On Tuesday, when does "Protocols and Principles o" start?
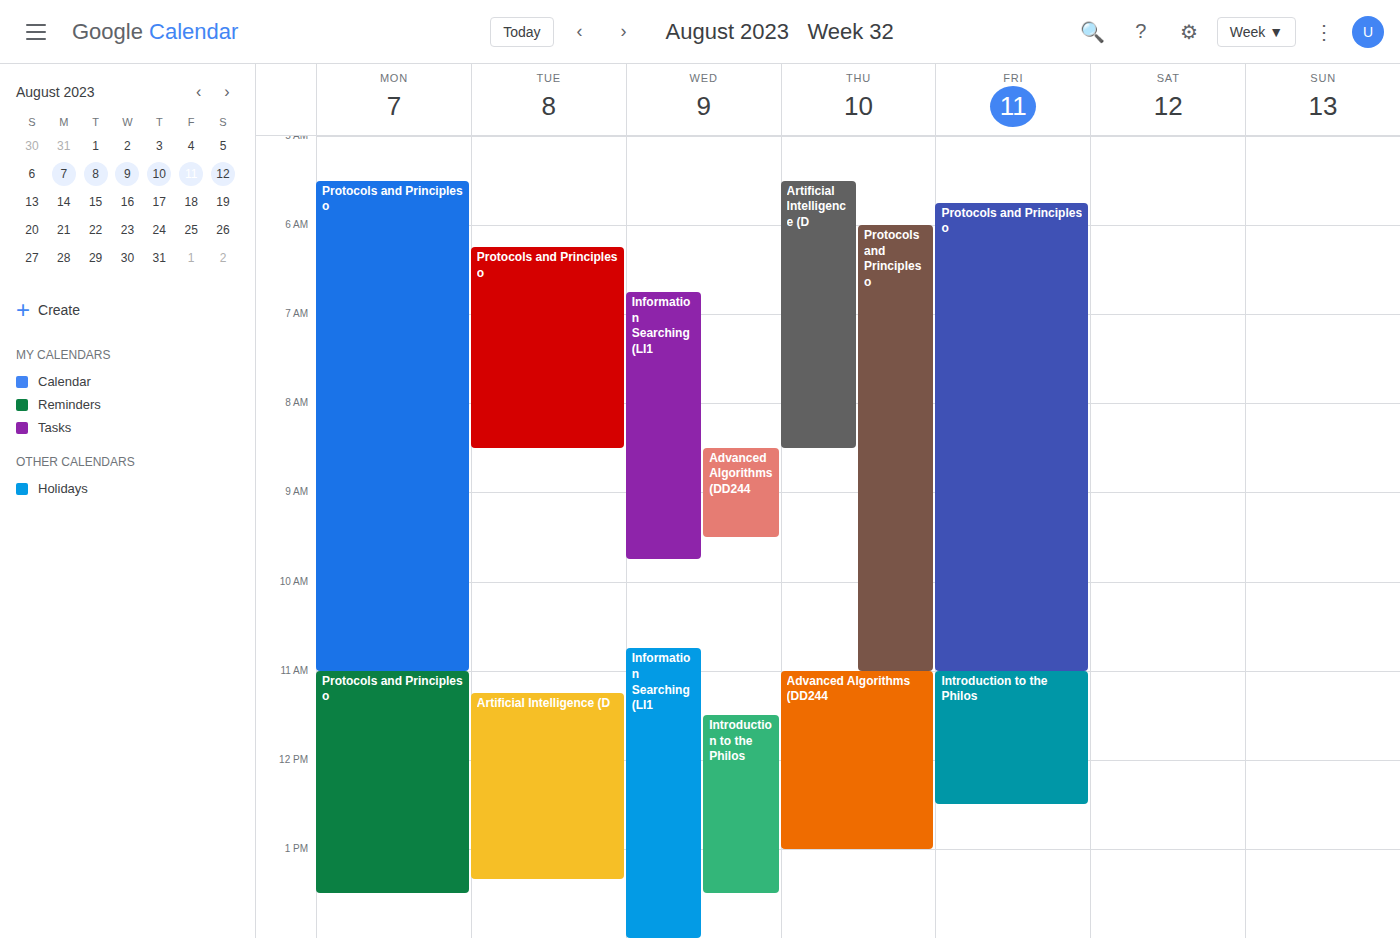
6:15 AM